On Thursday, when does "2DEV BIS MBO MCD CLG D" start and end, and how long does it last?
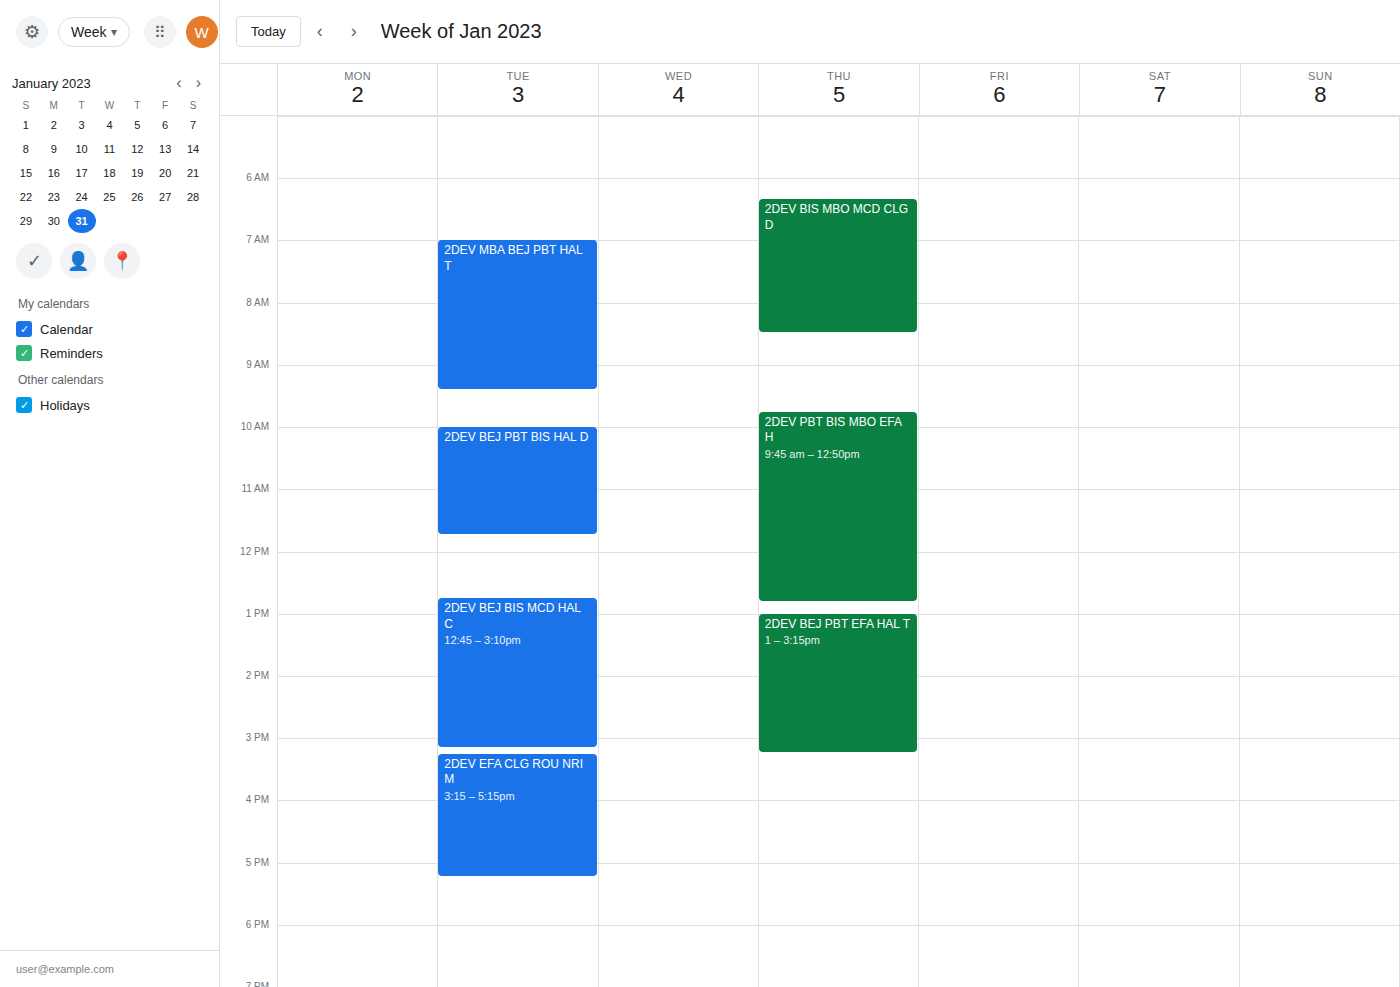
6:20 AM to 8:30 AM, 2 hours 10 minutes